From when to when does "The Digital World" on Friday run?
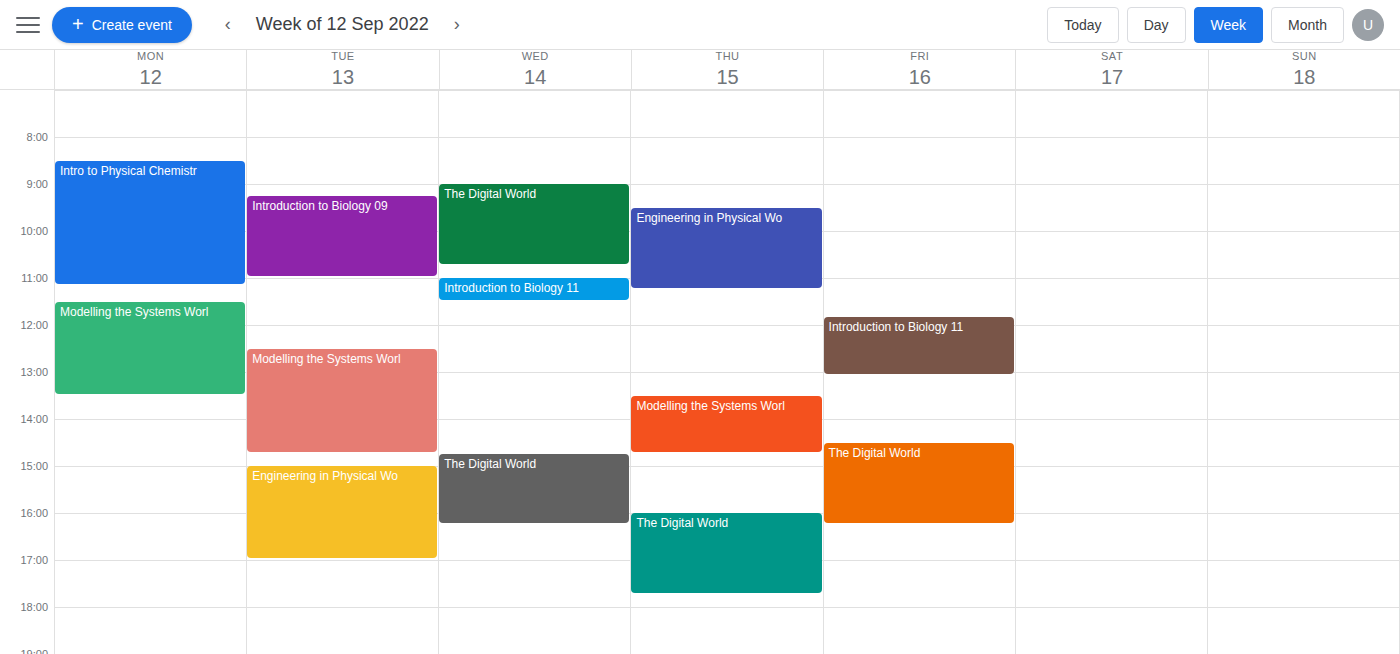
14:30 to 16:15